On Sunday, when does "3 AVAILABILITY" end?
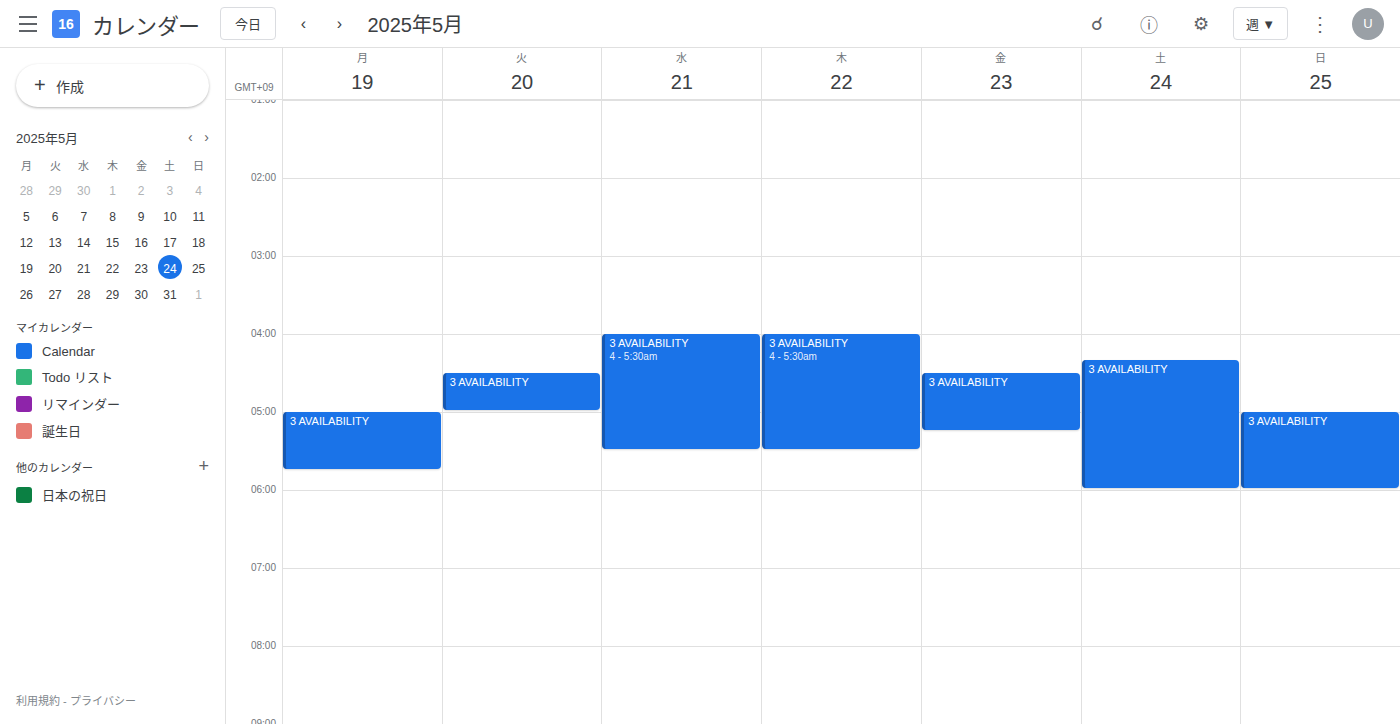
6:00 AM